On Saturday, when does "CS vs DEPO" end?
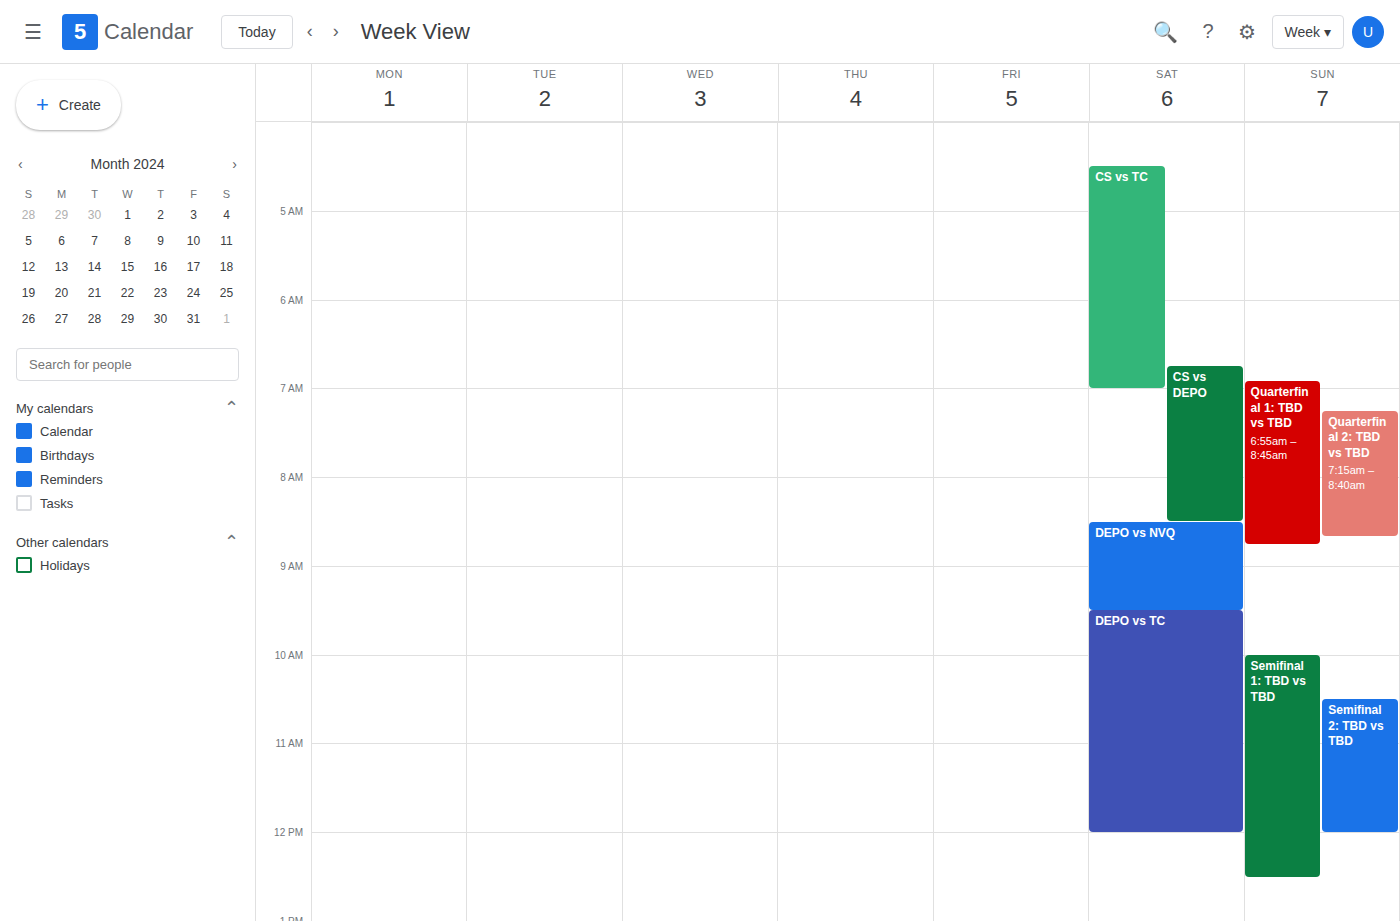
8:30 AM